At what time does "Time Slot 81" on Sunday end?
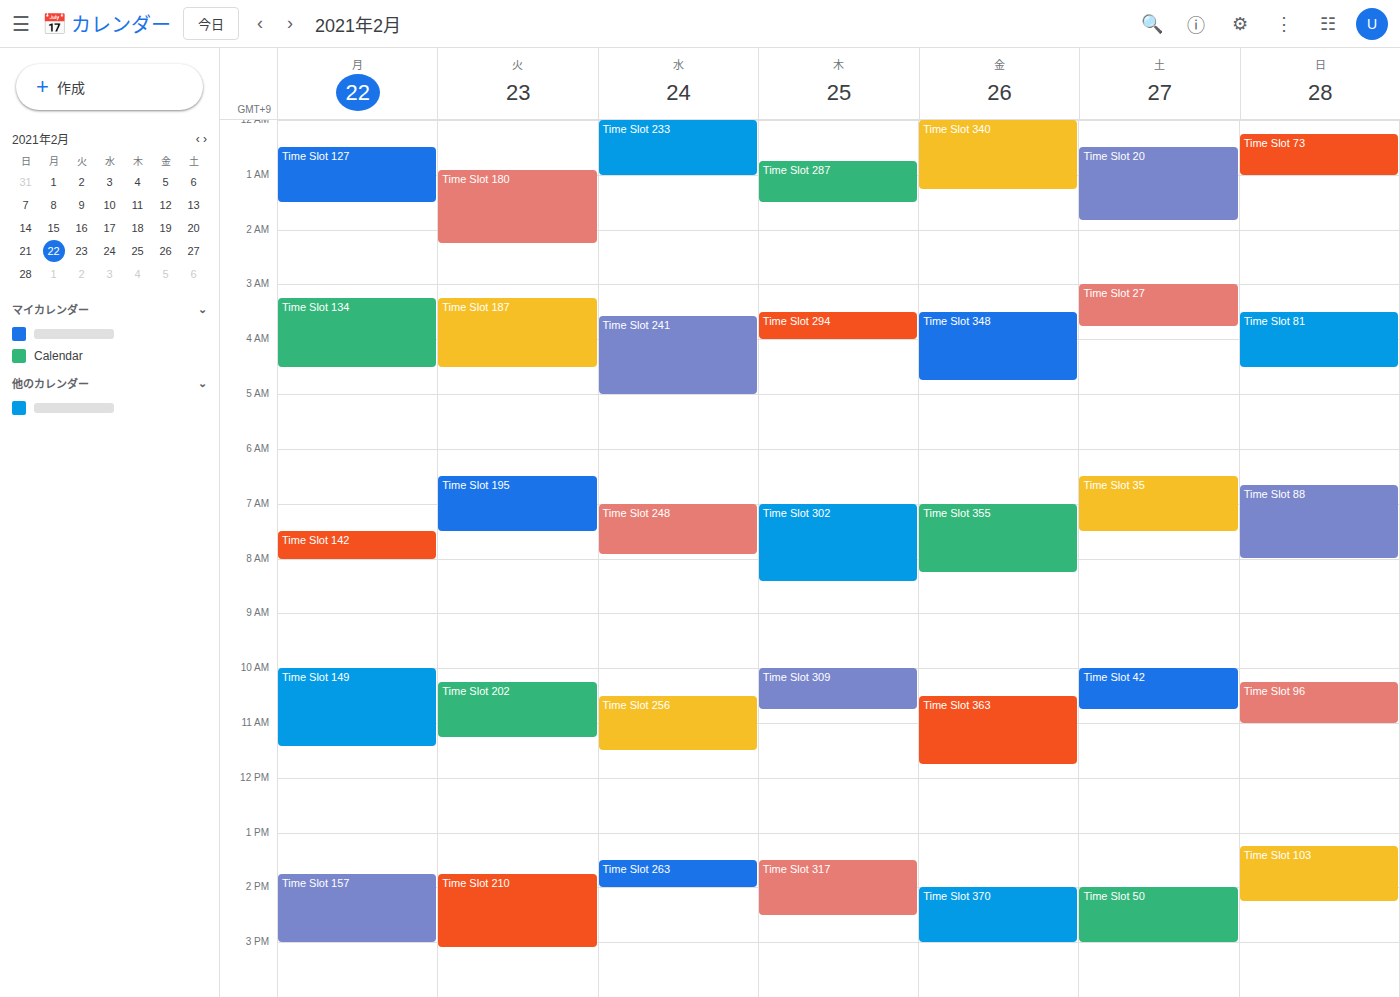
04:30